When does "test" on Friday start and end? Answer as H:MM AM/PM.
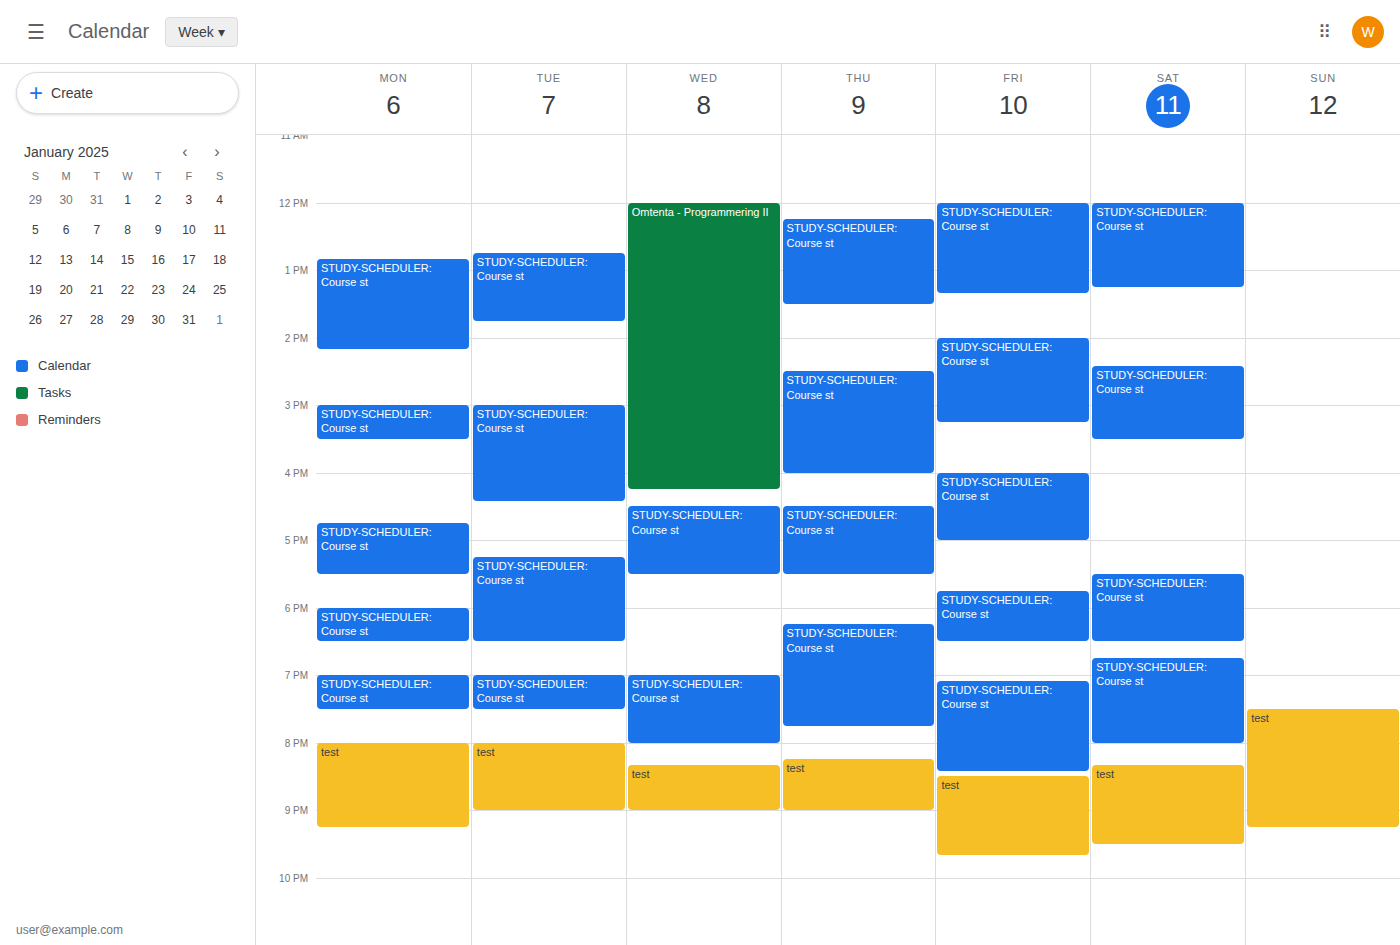
8:30 PM to 9:40 PM